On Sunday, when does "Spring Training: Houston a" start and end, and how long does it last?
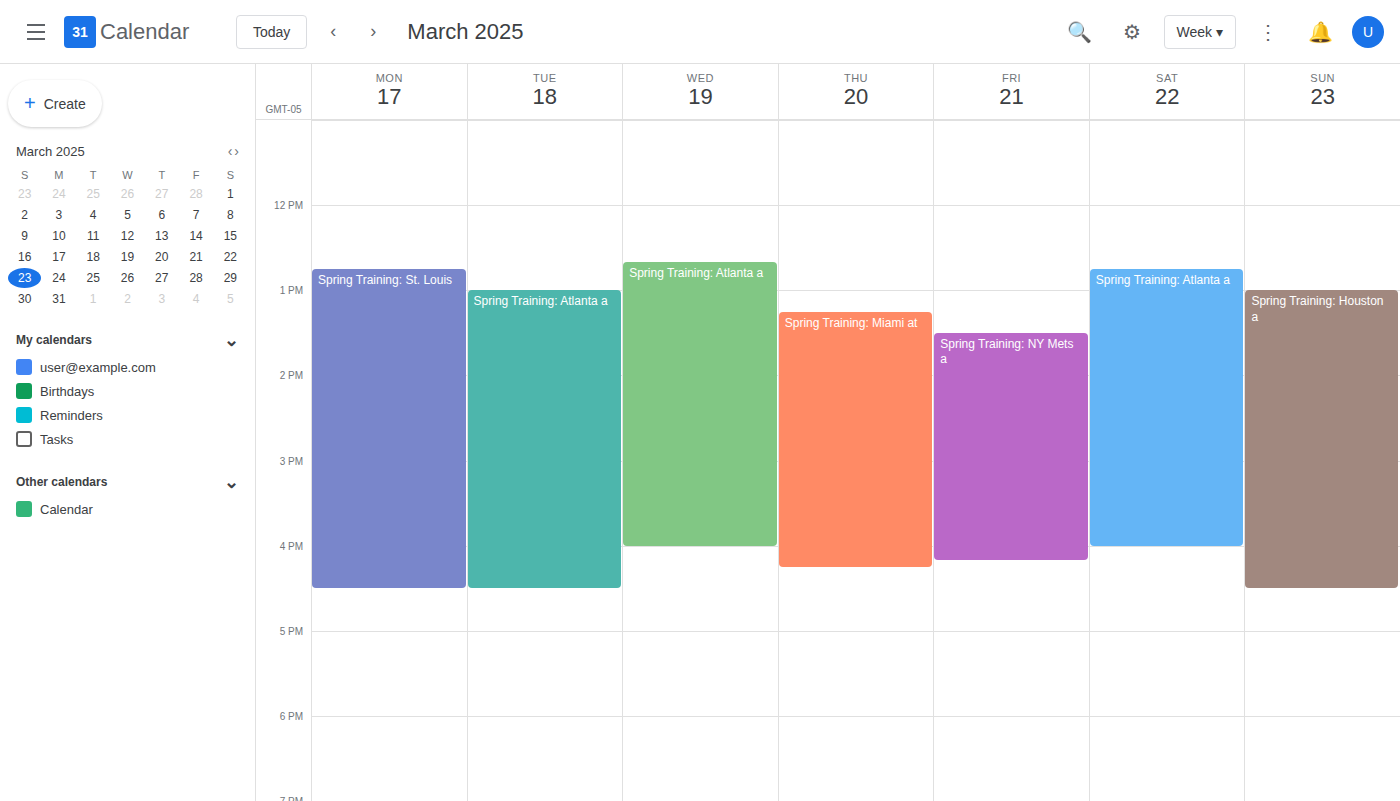
1:00 PM to 4:30 PM, 3 hours 30 minutes